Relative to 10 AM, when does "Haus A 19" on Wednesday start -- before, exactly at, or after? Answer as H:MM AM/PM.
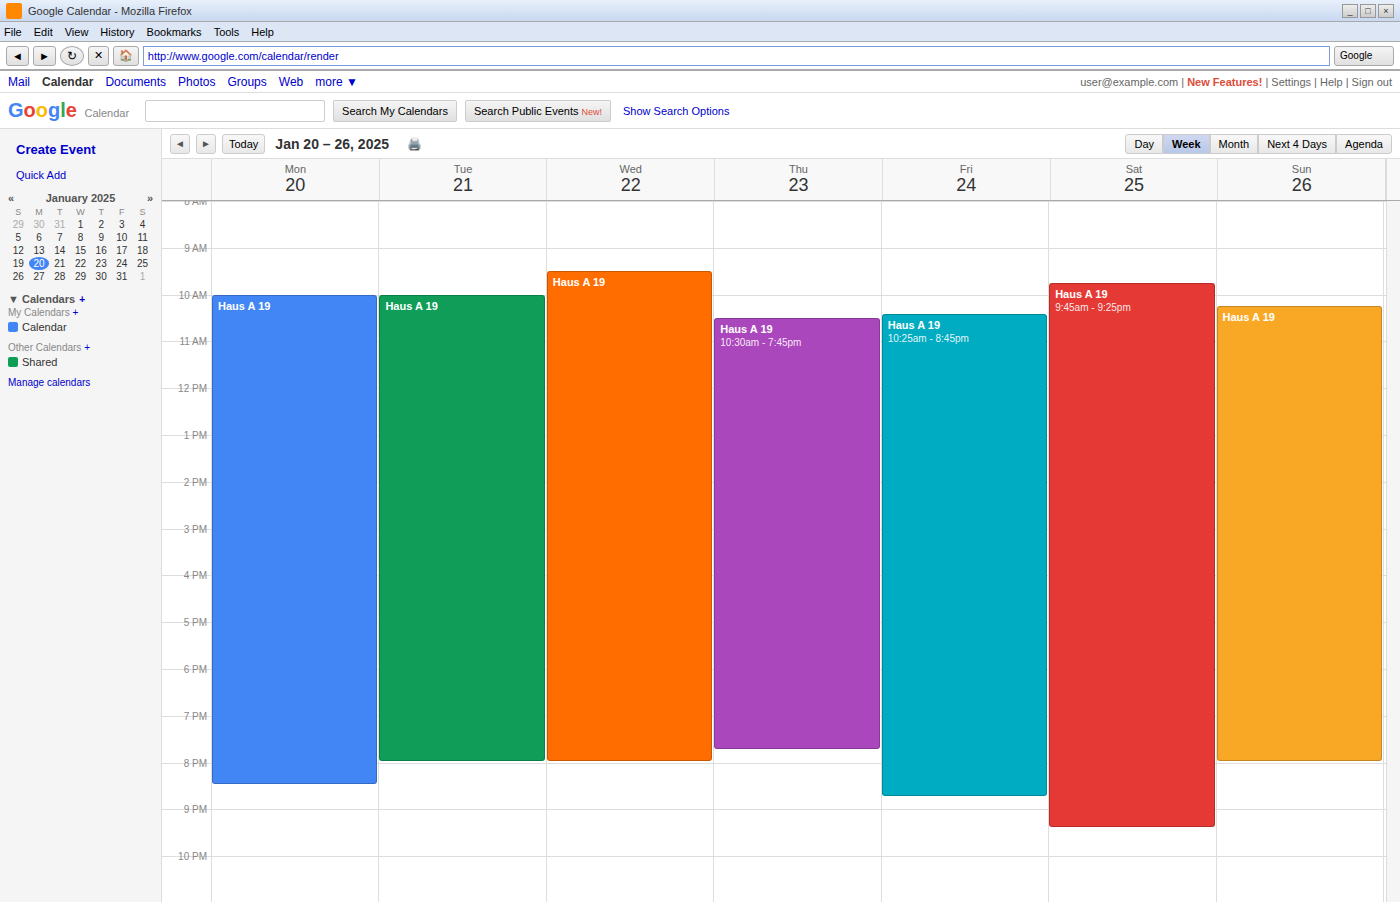
9:30 AM -- before 10 AM, 30 minutes above the 10 AM line.